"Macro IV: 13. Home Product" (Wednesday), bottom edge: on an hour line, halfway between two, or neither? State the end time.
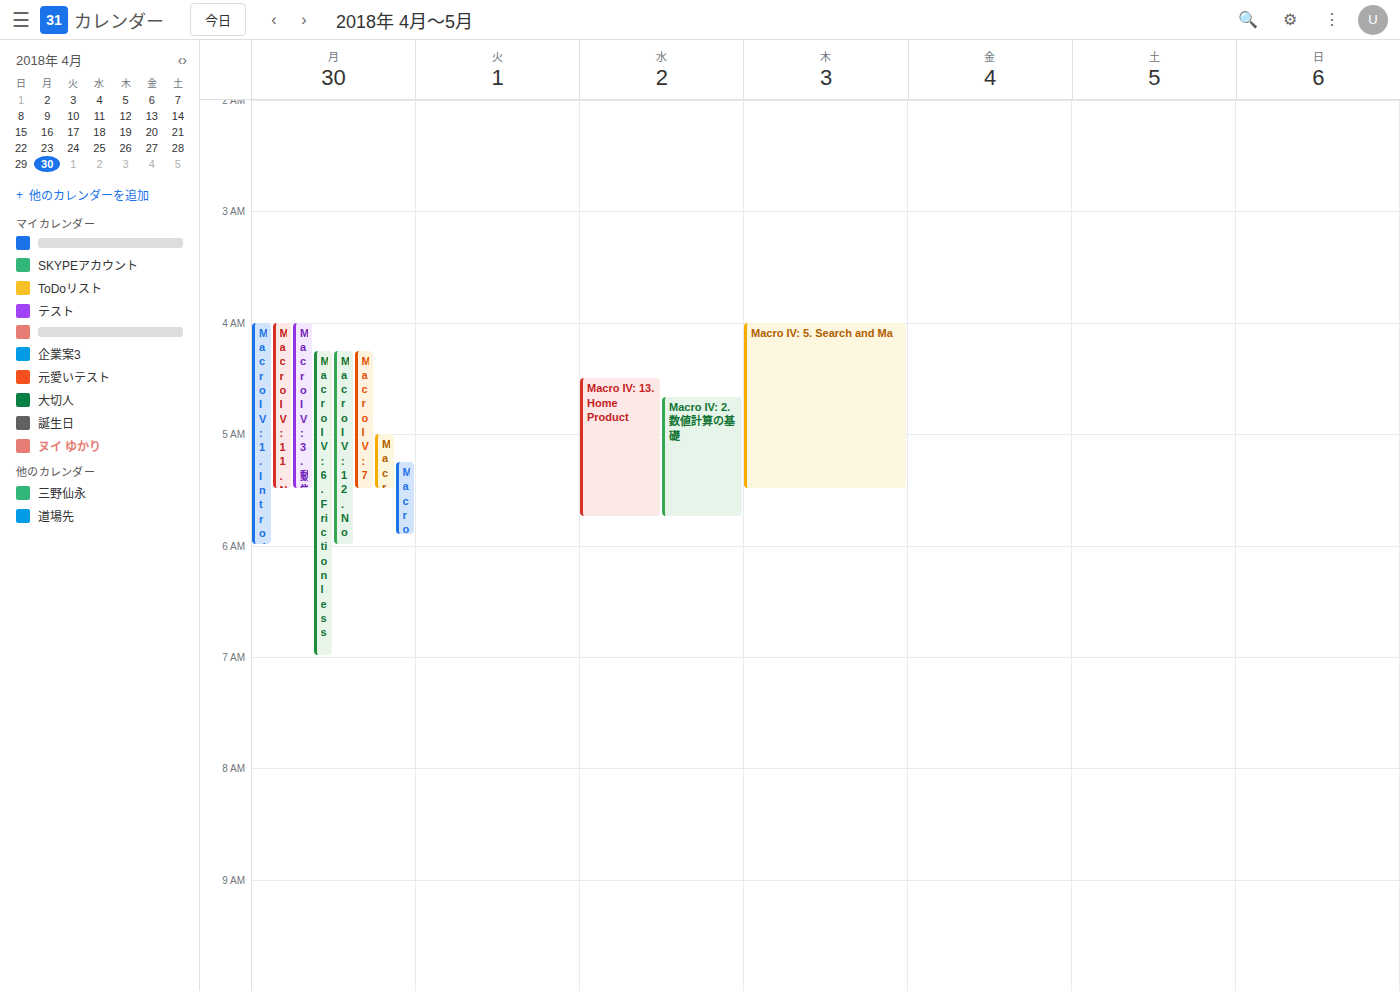
5:45 AM -- neither: three quarters of the way from the 5 AM line to the 6 AM line.